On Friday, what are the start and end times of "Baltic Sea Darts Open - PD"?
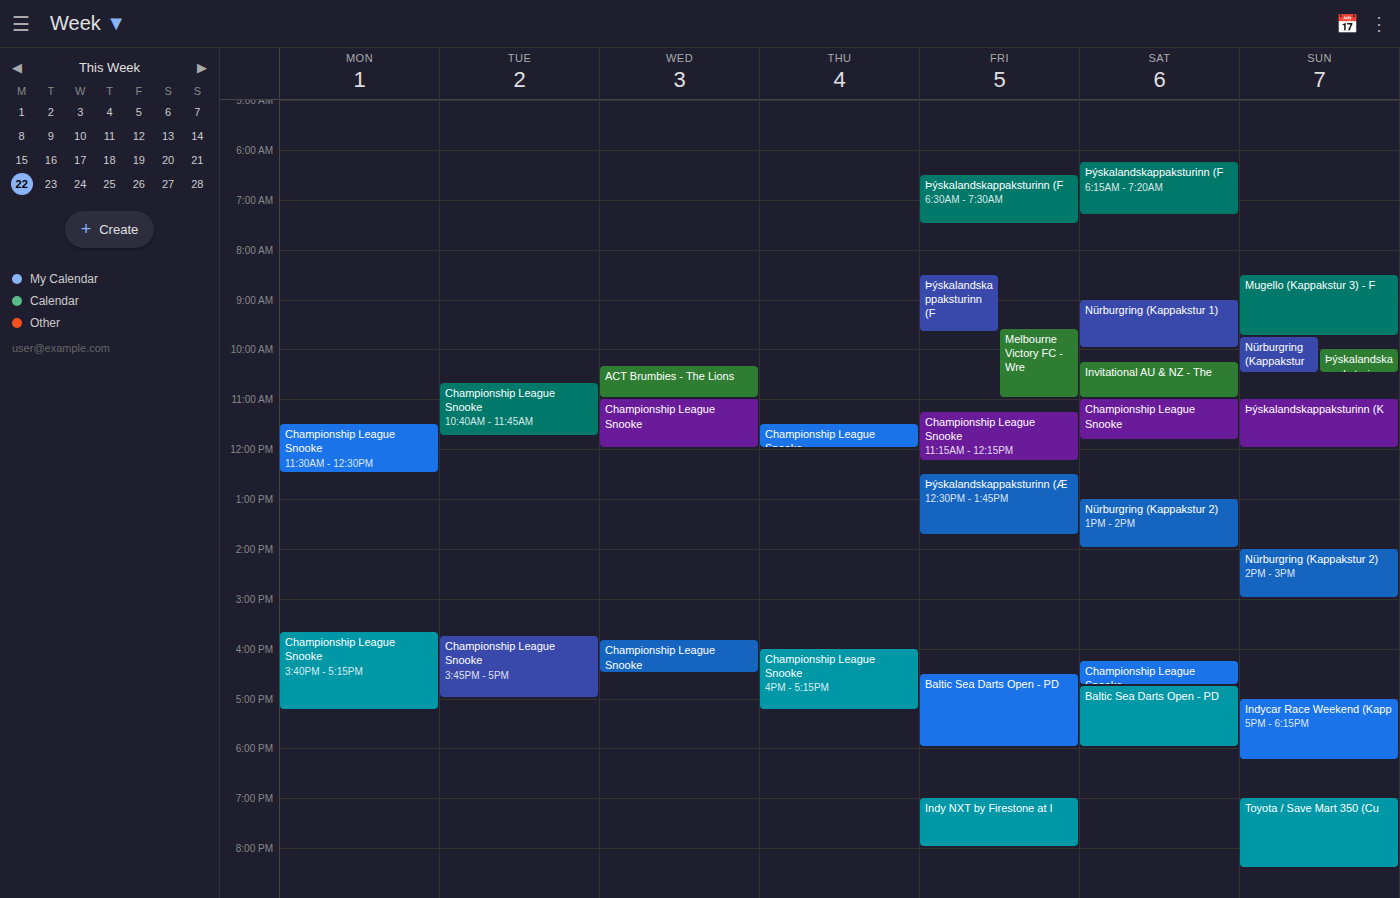
4:30 PM to 6:00 PM